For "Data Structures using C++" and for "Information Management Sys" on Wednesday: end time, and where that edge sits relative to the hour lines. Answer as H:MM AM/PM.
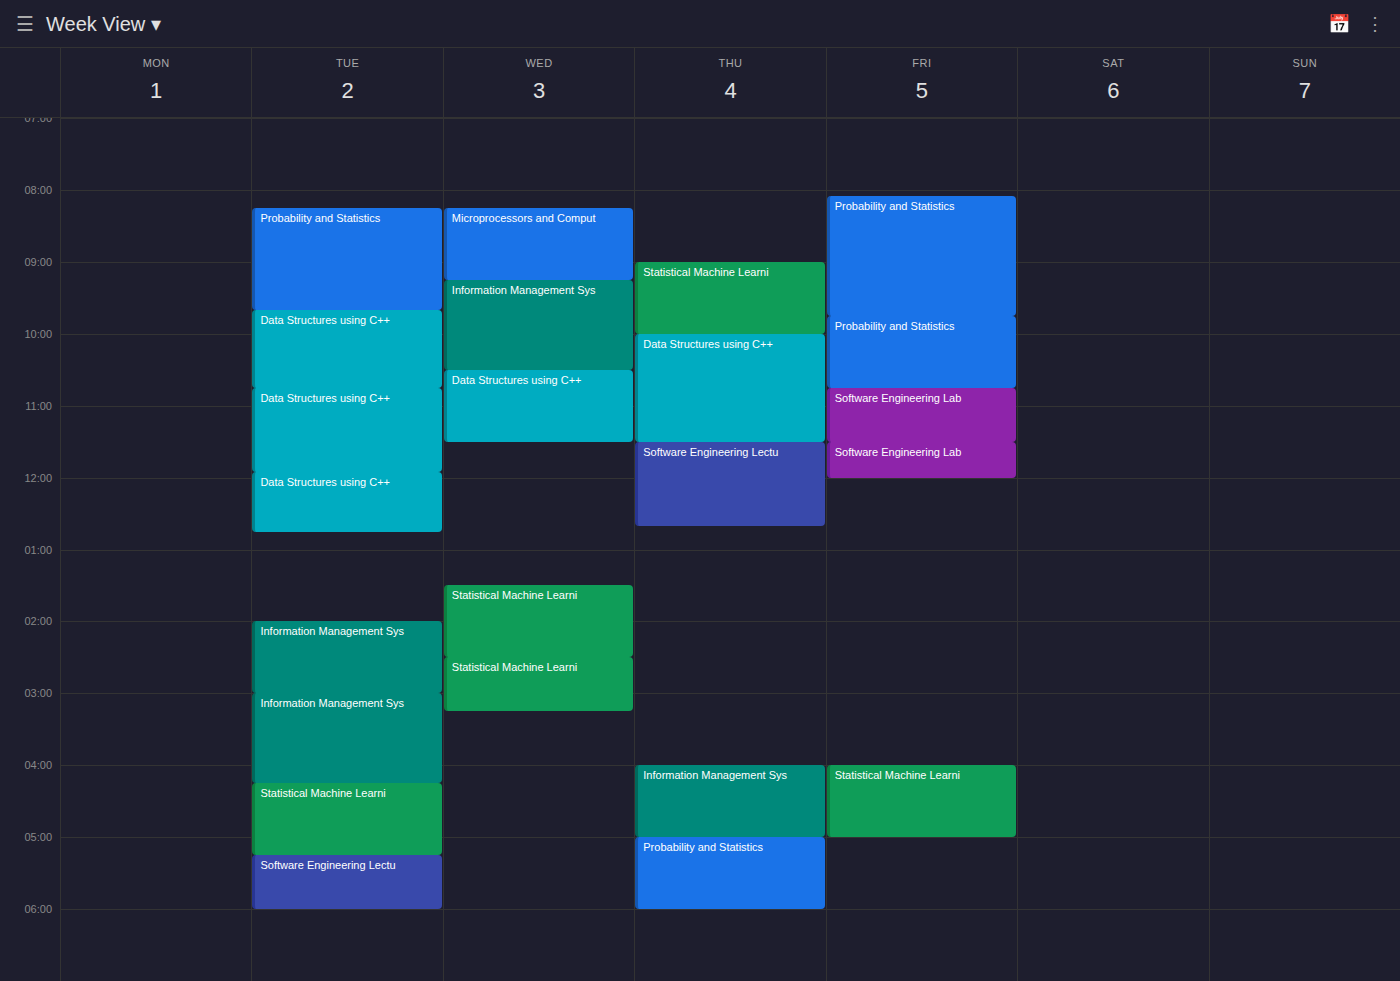
"Data Structures using C++": 11:30 AM, halfway between the 11 AM and 12 PM lines. "Information Management Sys": 10:30 AM, halfway between the 10 AM and 11 AM lines.